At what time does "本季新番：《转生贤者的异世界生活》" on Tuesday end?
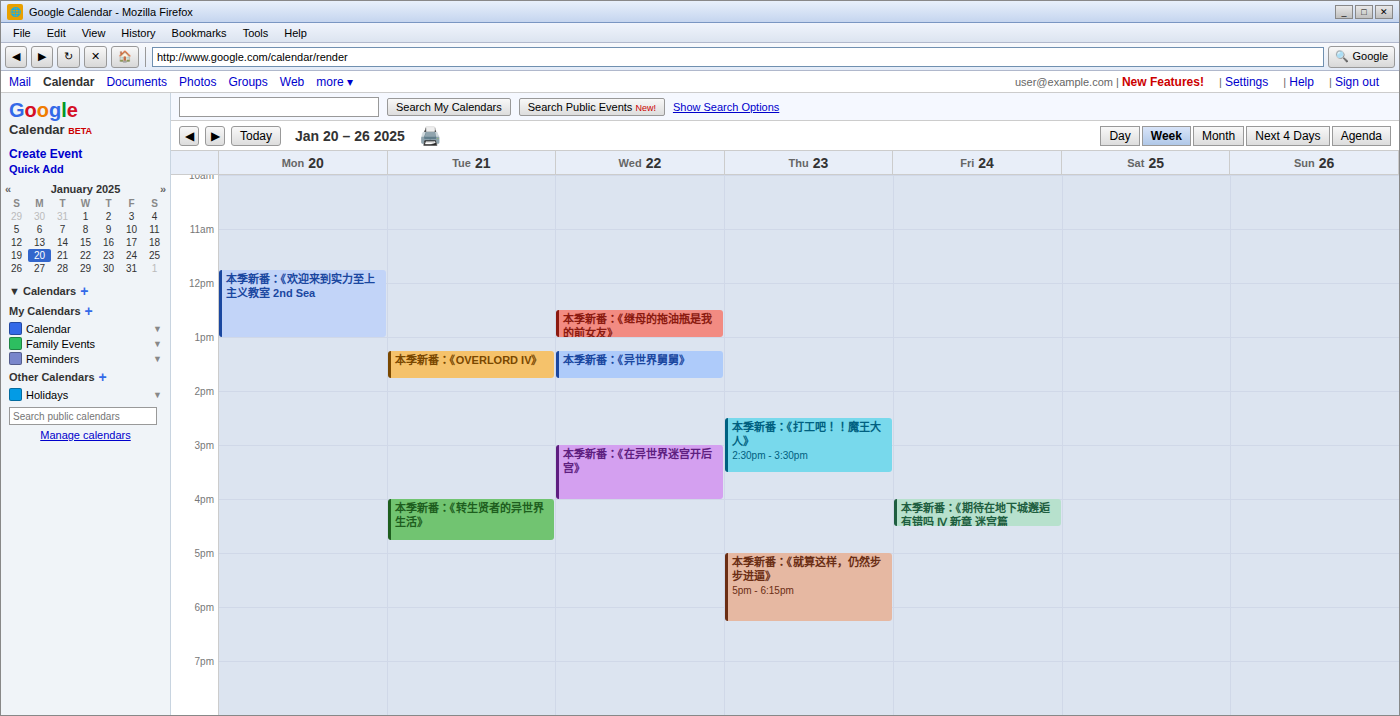
4:45 PM